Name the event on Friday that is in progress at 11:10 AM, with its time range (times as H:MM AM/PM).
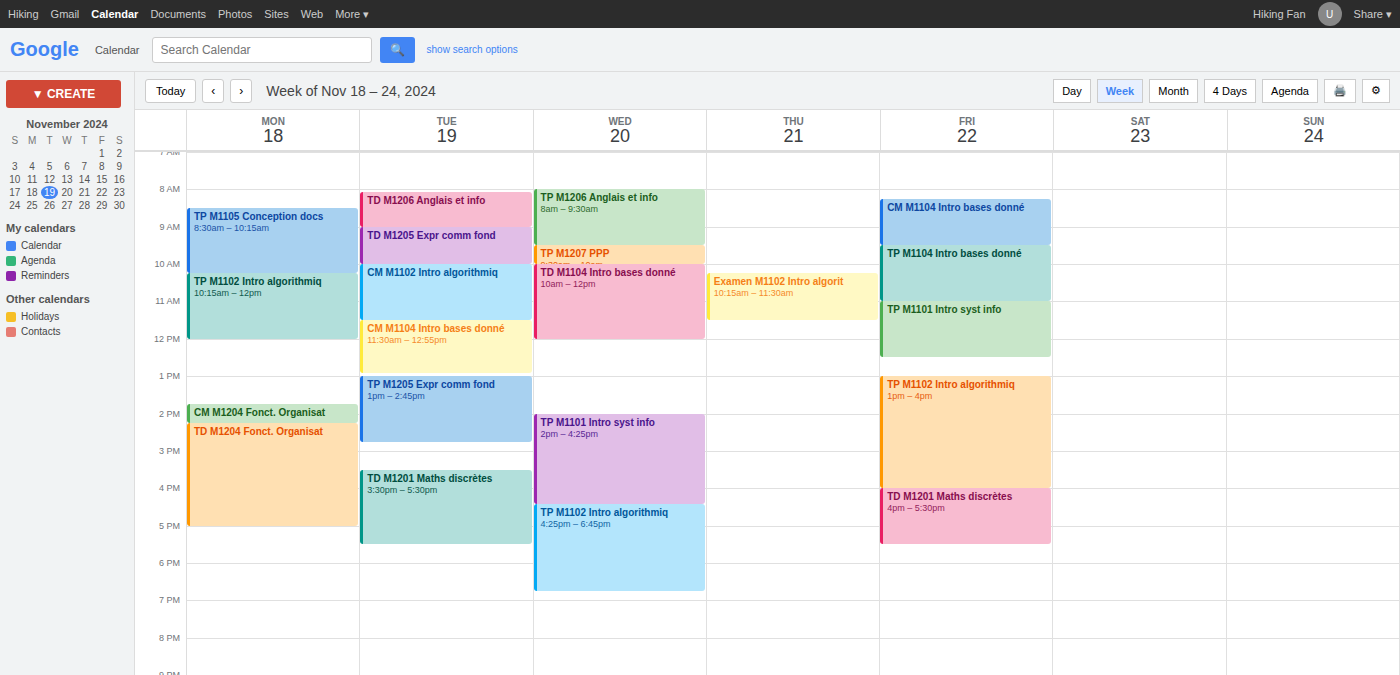
"TP M1101 Intro syst info", 11:00 AM to 12:30 PM